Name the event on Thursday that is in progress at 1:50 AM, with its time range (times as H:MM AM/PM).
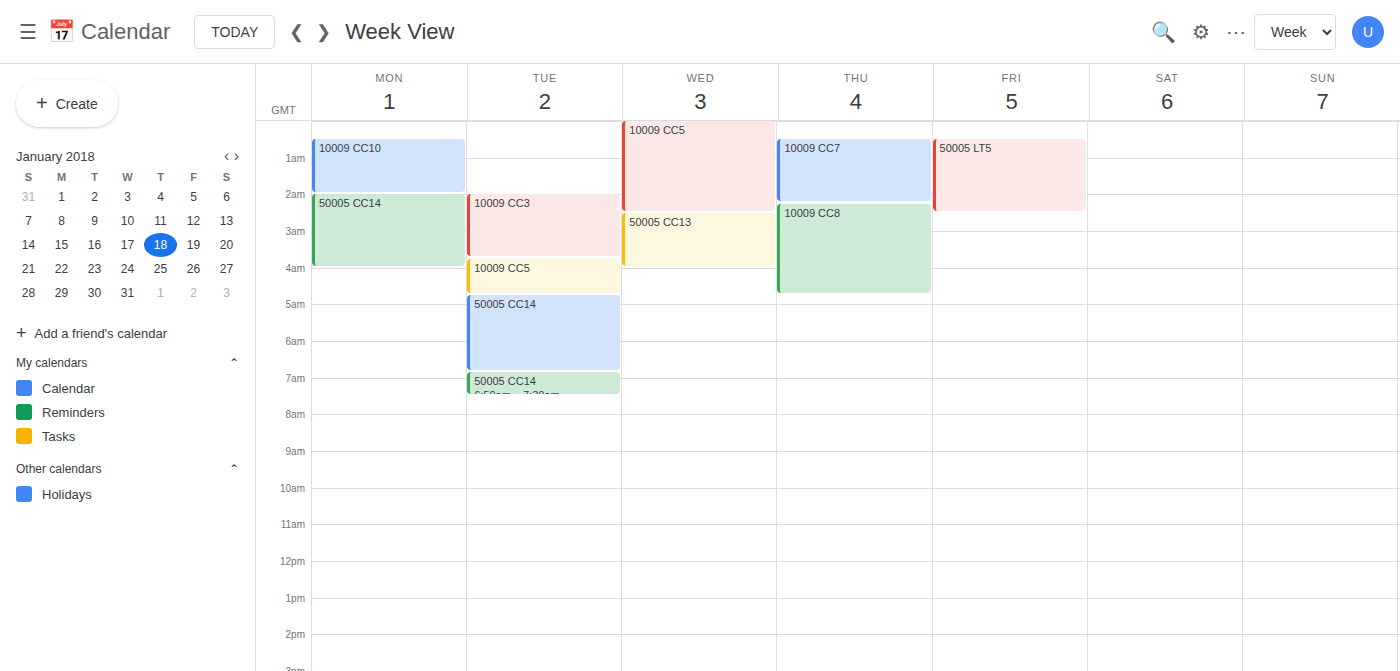
"10009 CC7", 12:30 AM to 2:15 AM